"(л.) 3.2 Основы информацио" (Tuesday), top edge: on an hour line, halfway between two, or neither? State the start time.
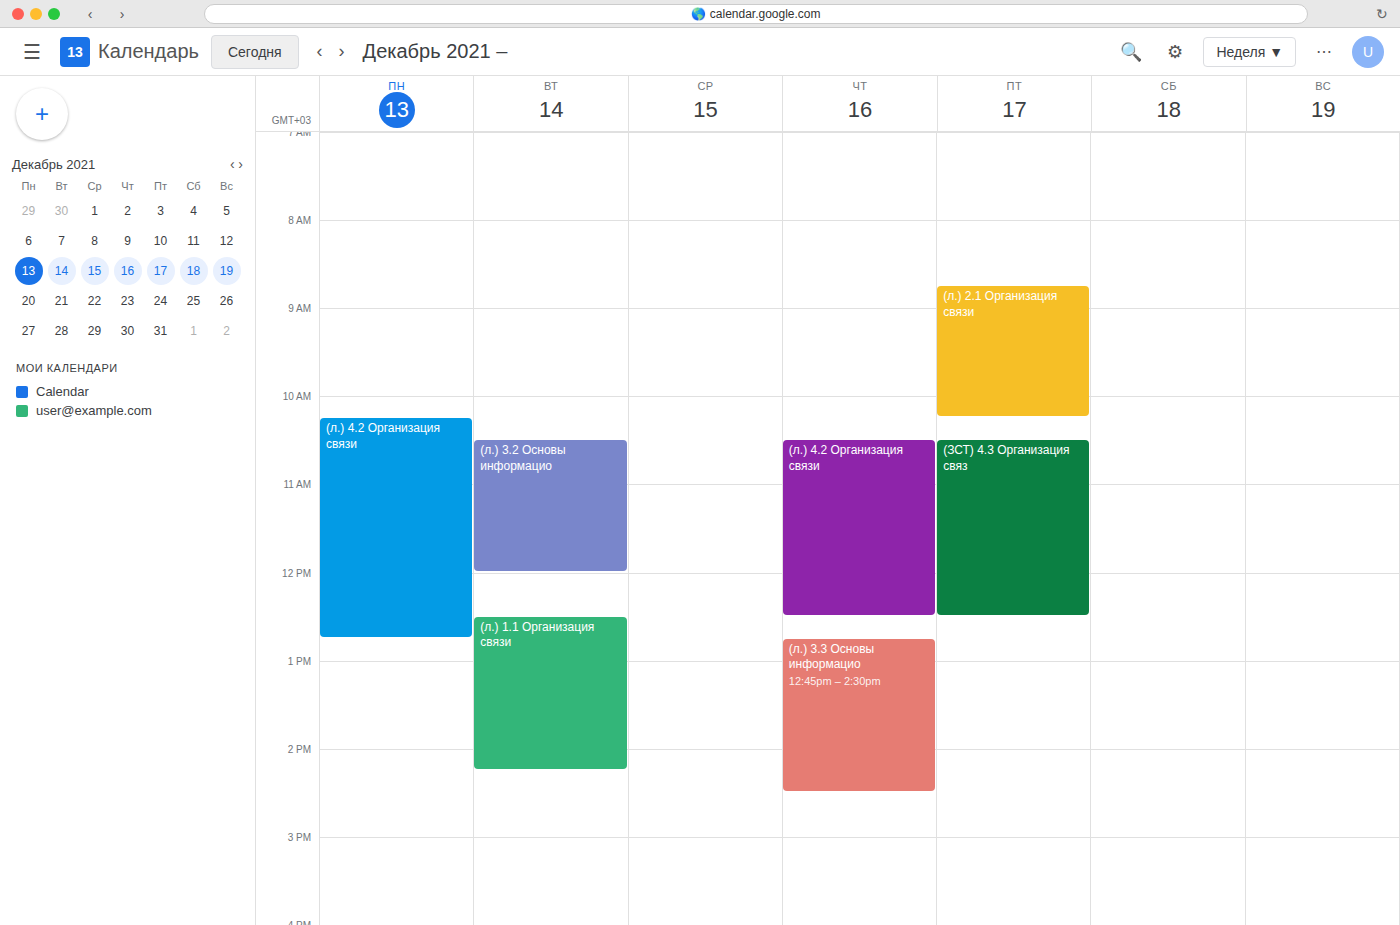
10:30 AM -- halfway between the 10 AM and 11 AM lines.